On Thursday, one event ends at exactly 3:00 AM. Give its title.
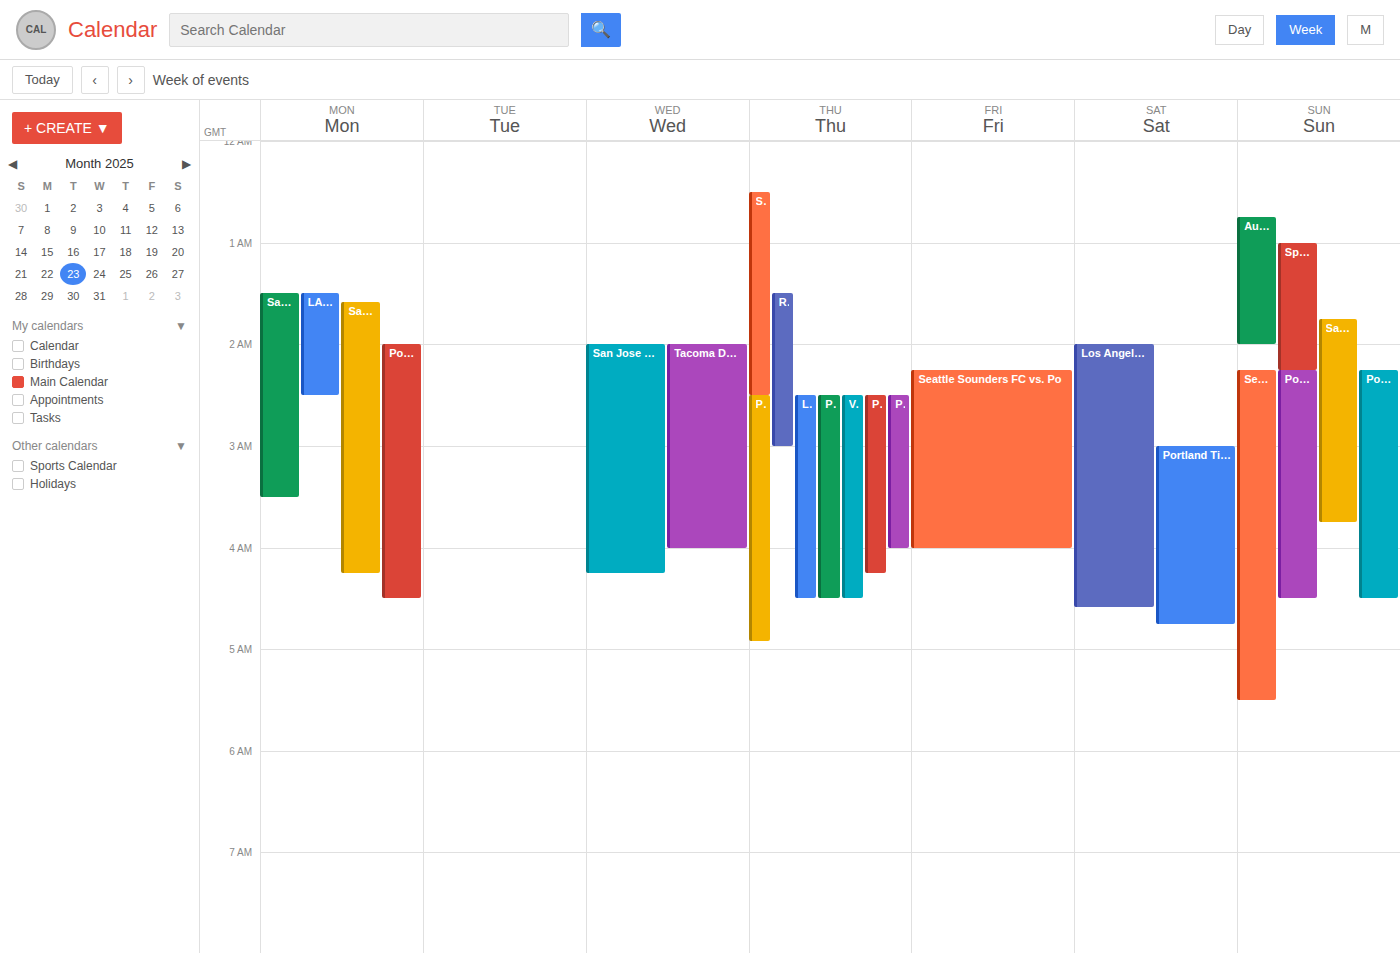
"Real Salt Lake* vs. Portla"